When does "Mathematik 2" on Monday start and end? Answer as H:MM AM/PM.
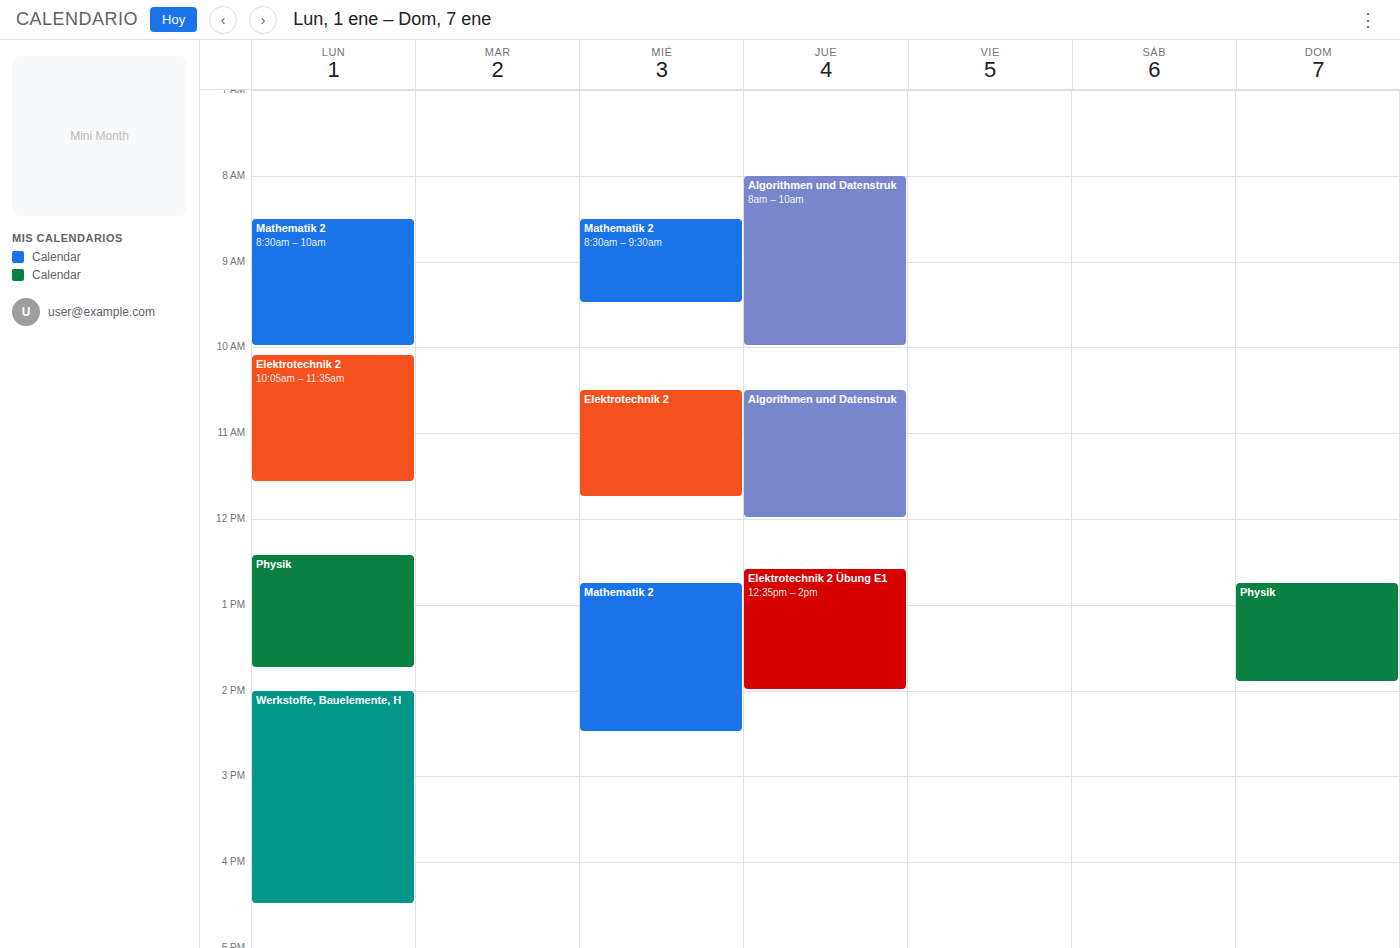
8:30 AM to 10:00 AM